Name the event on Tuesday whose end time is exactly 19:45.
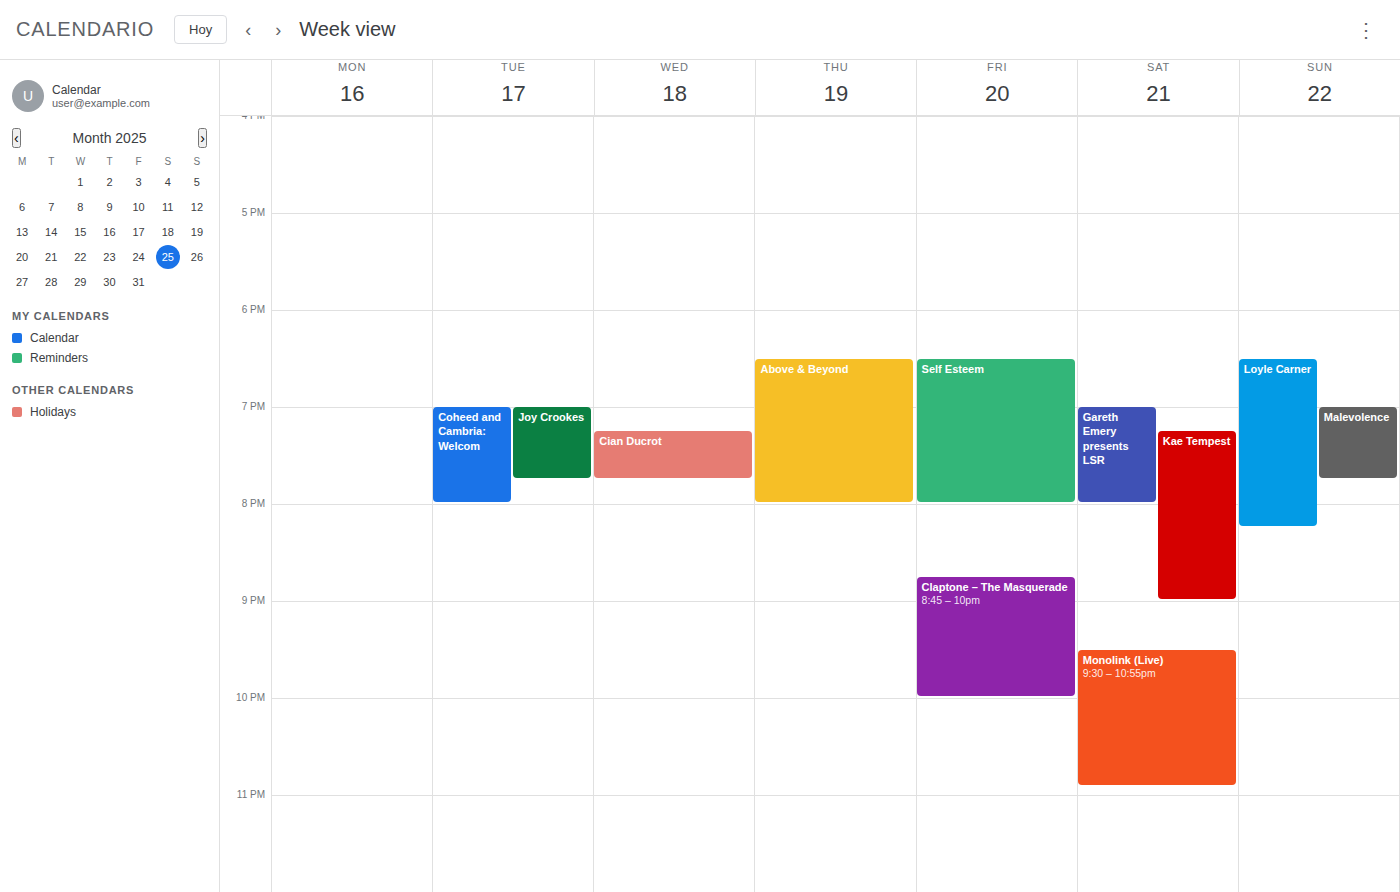
"Joy Crookes"